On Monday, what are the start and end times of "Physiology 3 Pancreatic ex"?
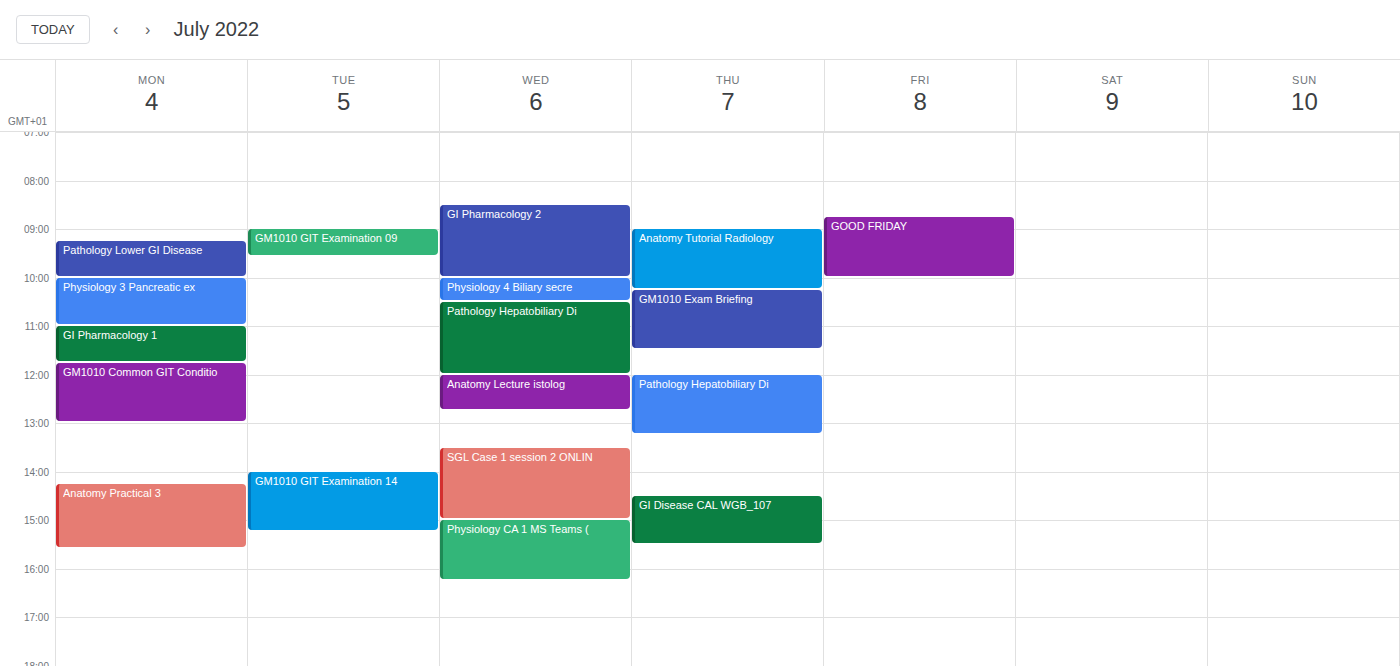
10:00 to 11:00